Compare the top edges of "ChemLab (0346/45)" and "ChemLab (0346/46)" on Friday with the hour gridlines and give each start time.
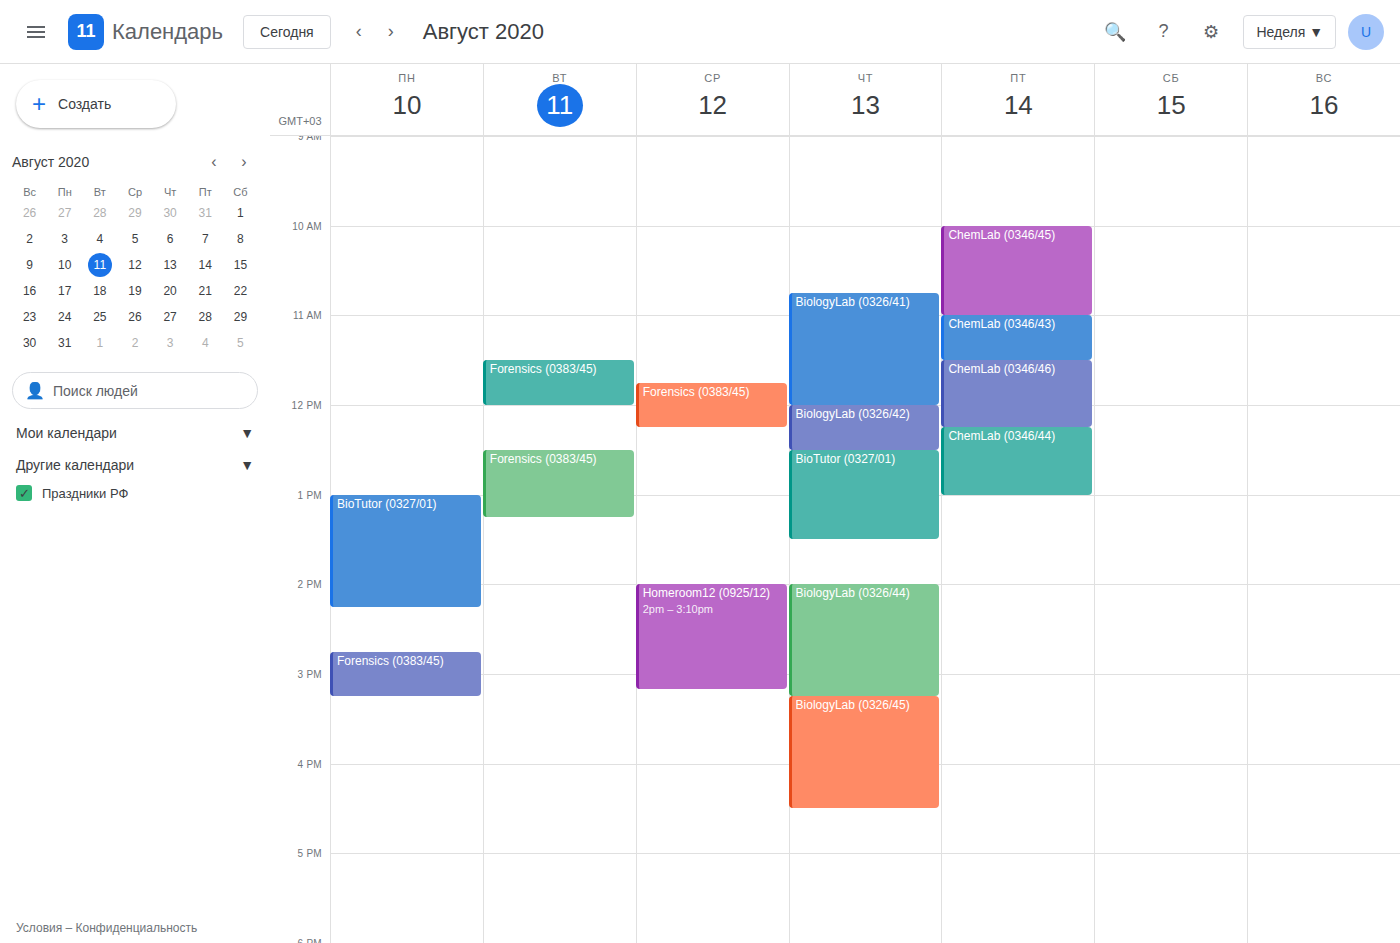
"ChemLab (0346/45)": 10:00 AM, exactly on the 10 AM line. "ChemLab (0346/46)": 11:30 AM, halfway between the 11 AM and 12 PM lines.